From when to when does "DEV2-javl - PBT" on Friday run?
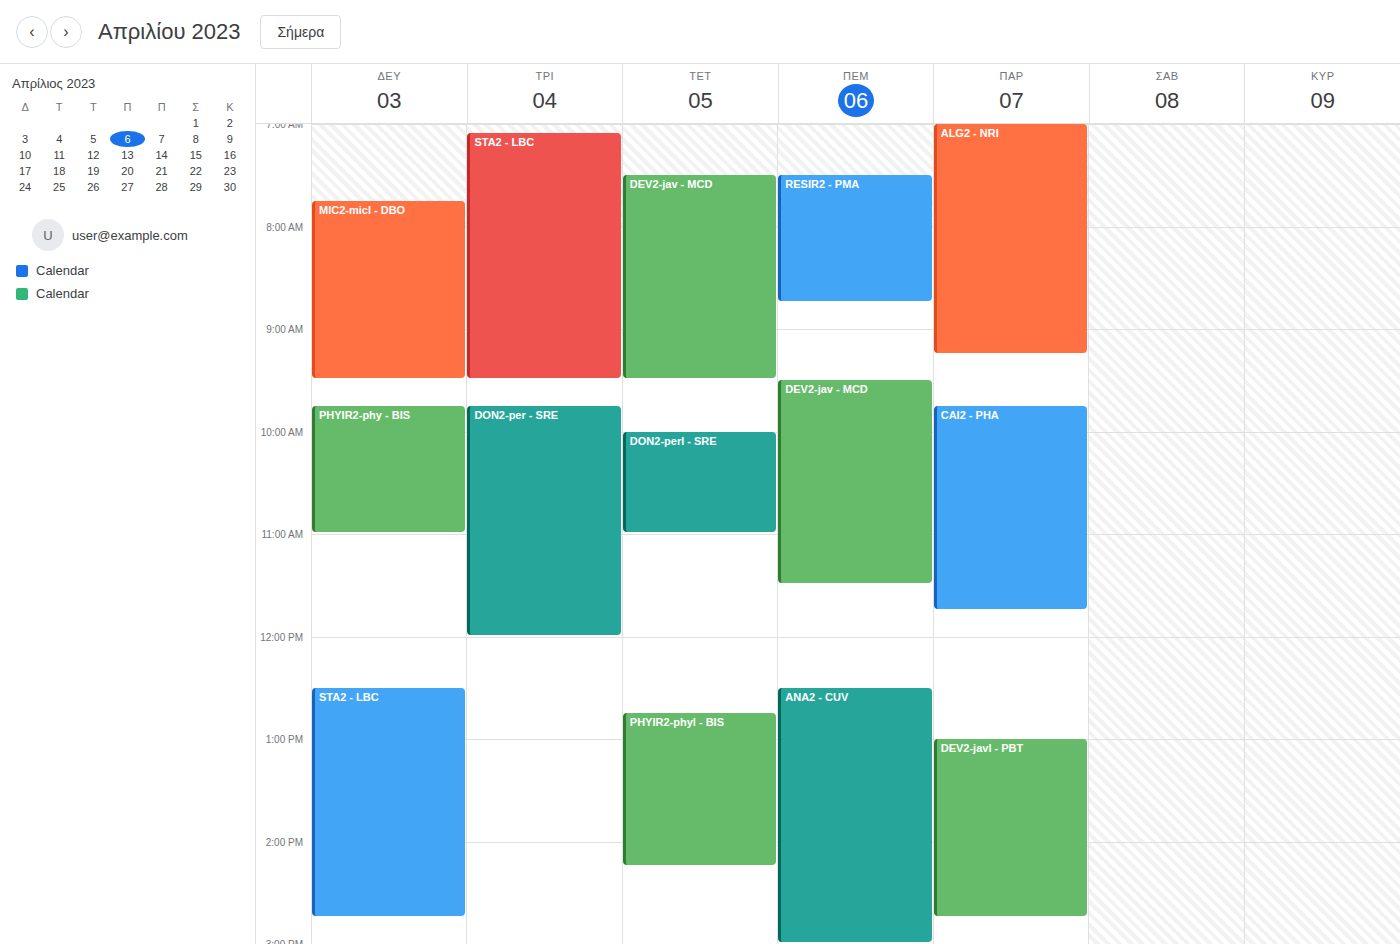
1:00 PM to 2:45 PM